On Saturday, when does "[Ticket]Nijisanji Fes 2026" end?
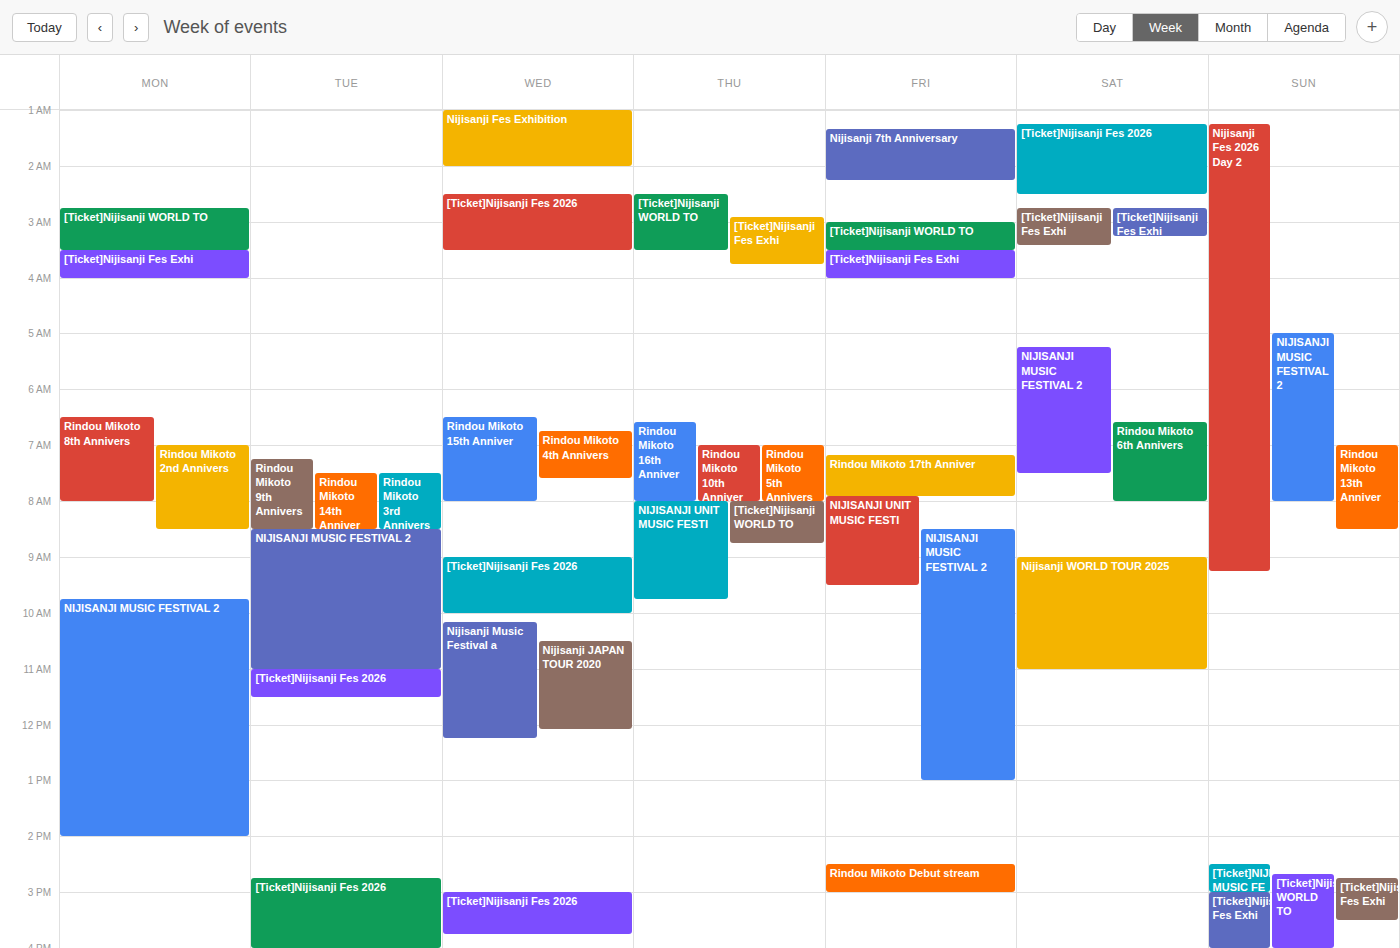
2:30 AM